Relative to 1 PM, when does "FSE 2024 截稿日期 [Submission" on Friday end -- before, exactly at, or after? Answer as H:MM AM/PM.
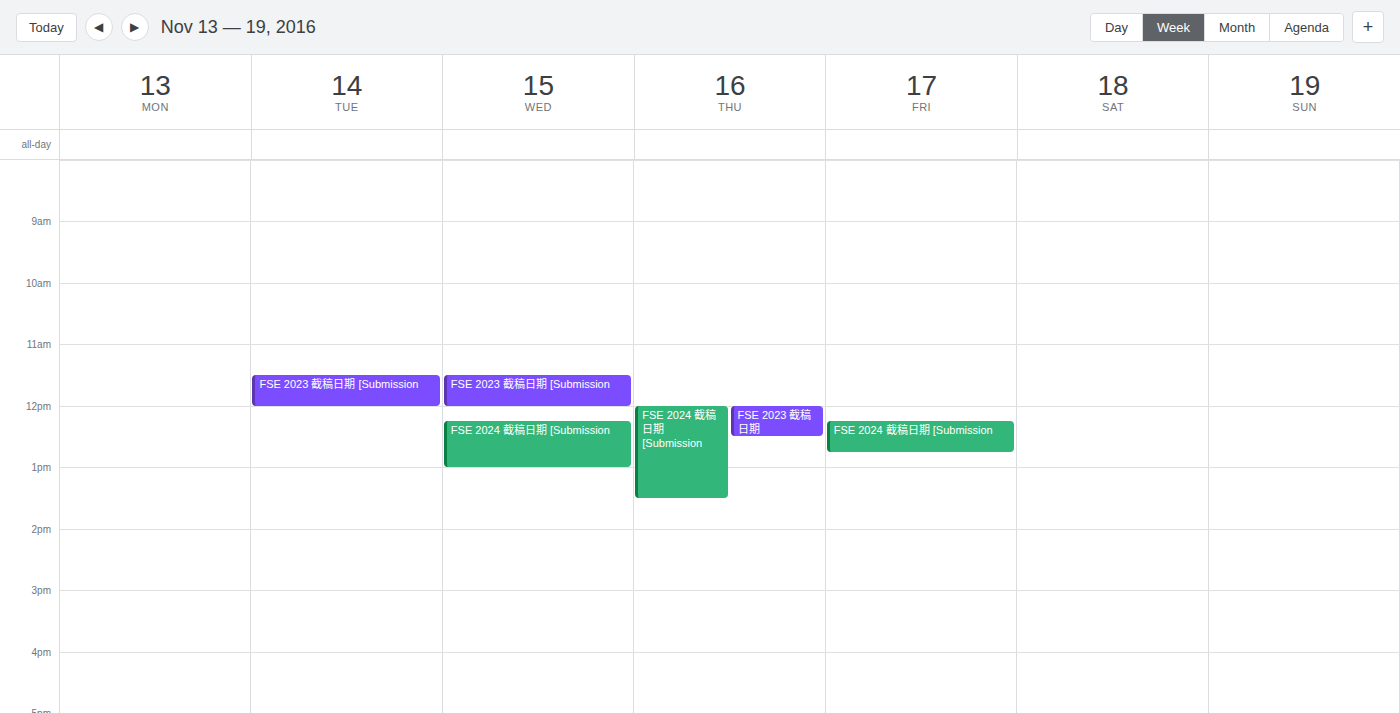
12:45 PM -- before 1 PM, 15 minutes above the 1 PM line.